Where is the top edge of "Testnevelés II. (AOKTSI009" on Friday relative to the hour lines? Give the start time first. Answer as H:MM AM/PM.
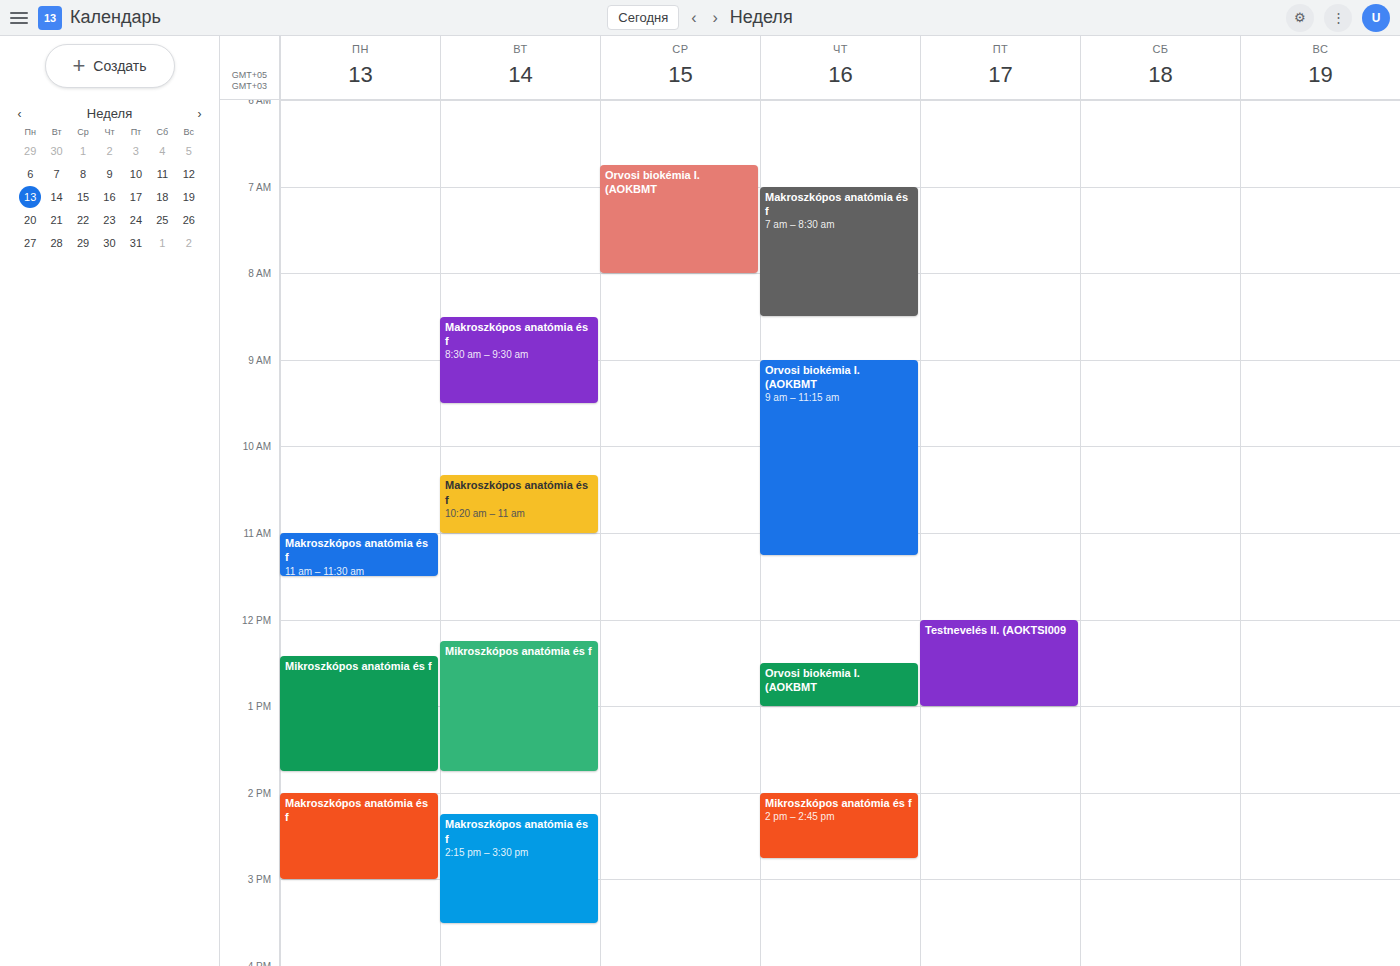
12:00 PM -- exactly on the 12 PM line.